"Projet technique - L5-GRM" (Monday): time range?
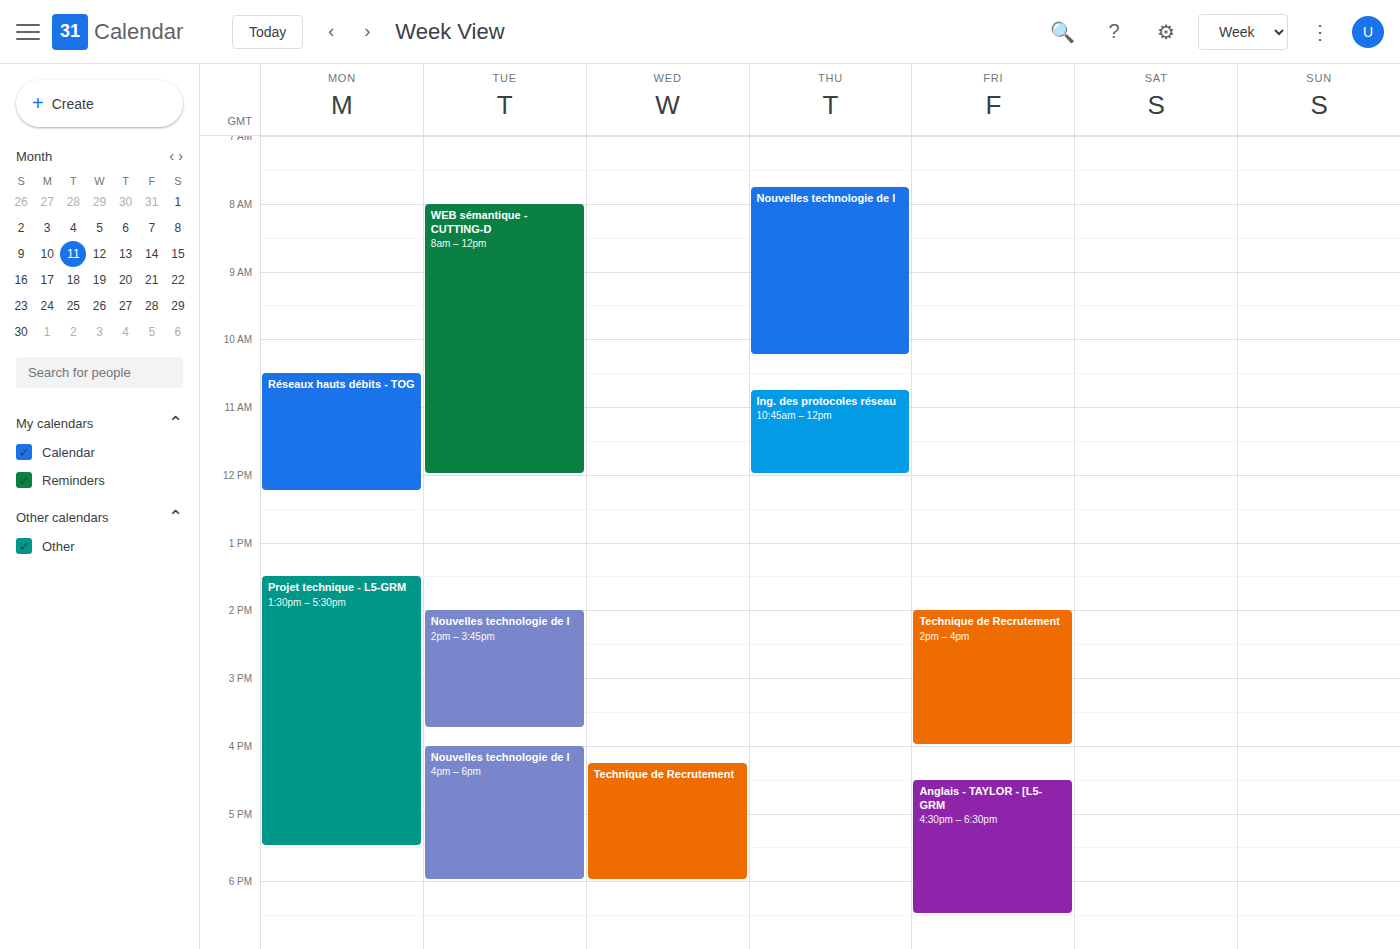
1:30 PM to 5:30 PM